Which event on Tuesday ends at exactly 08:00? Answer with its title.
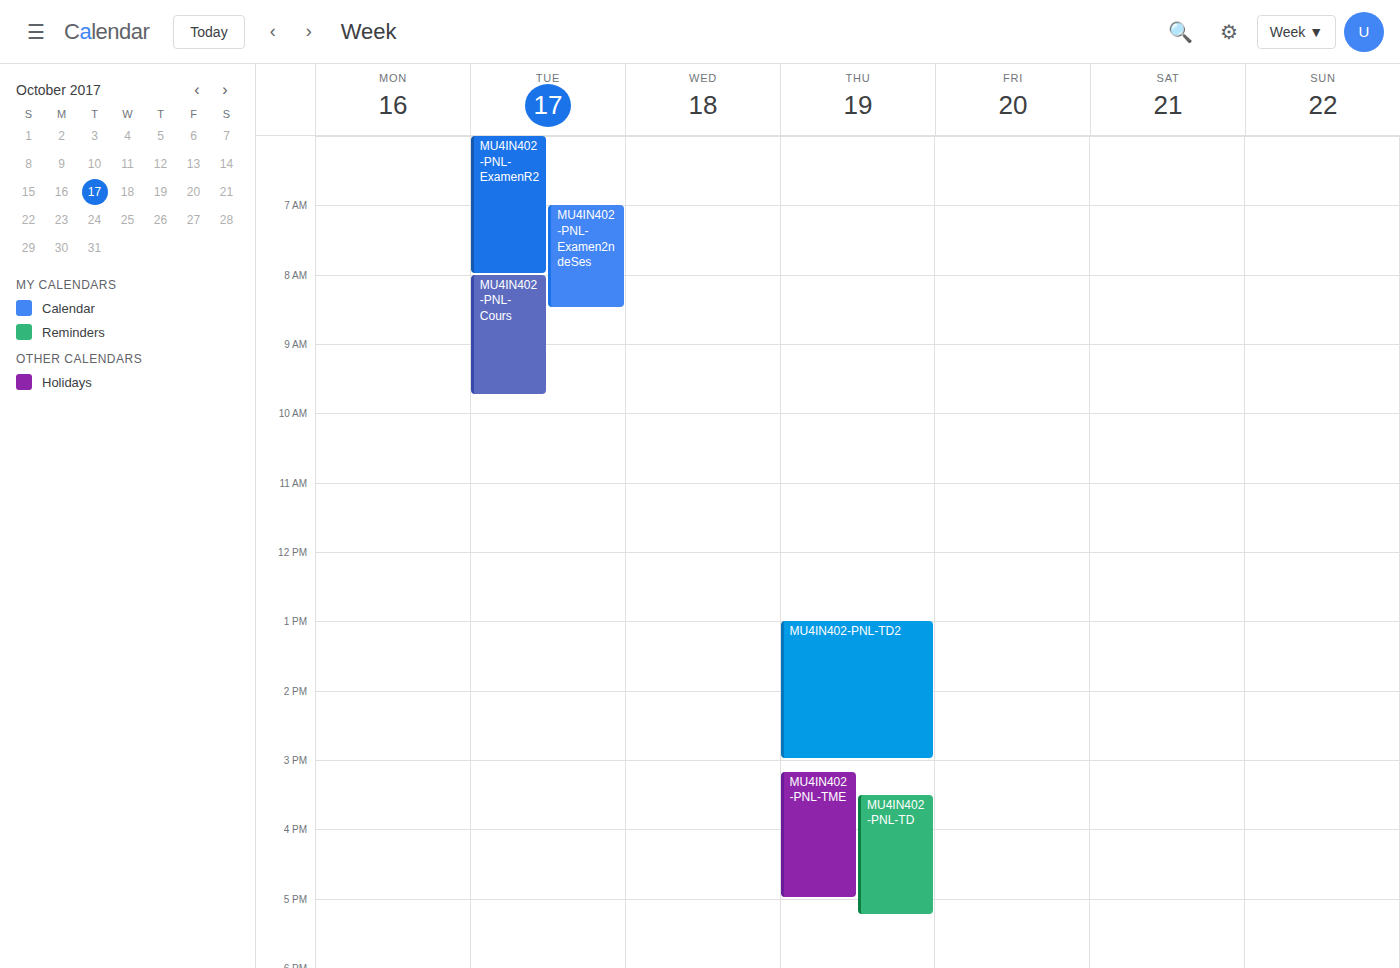
"MU4IN402-PNL-ExamenR2"